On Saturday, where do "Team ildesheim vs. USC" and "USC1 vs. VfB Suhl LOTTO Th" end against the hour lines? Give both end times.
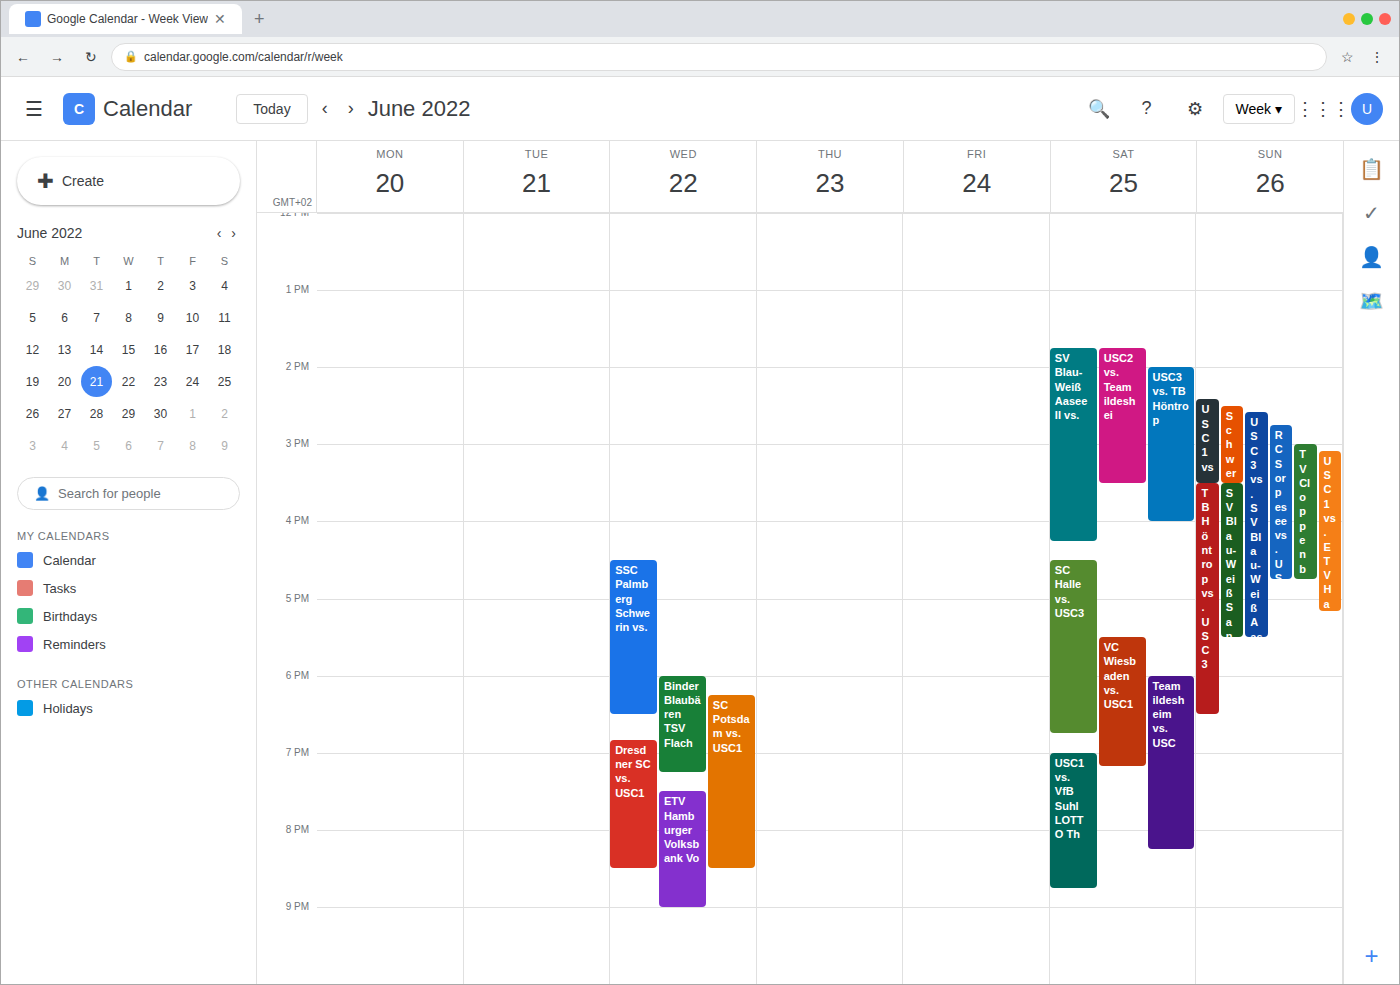
"Team ildesheim vs. USC": 8:15 PM, neither: a quarter of the way from the 8 PM line to the 9 PM line. "USC1 vs. VfB Suhl LOTTO Th": 8:45 PM, neither: three quarters of the way from the 8 PM line to the 9 PM line.